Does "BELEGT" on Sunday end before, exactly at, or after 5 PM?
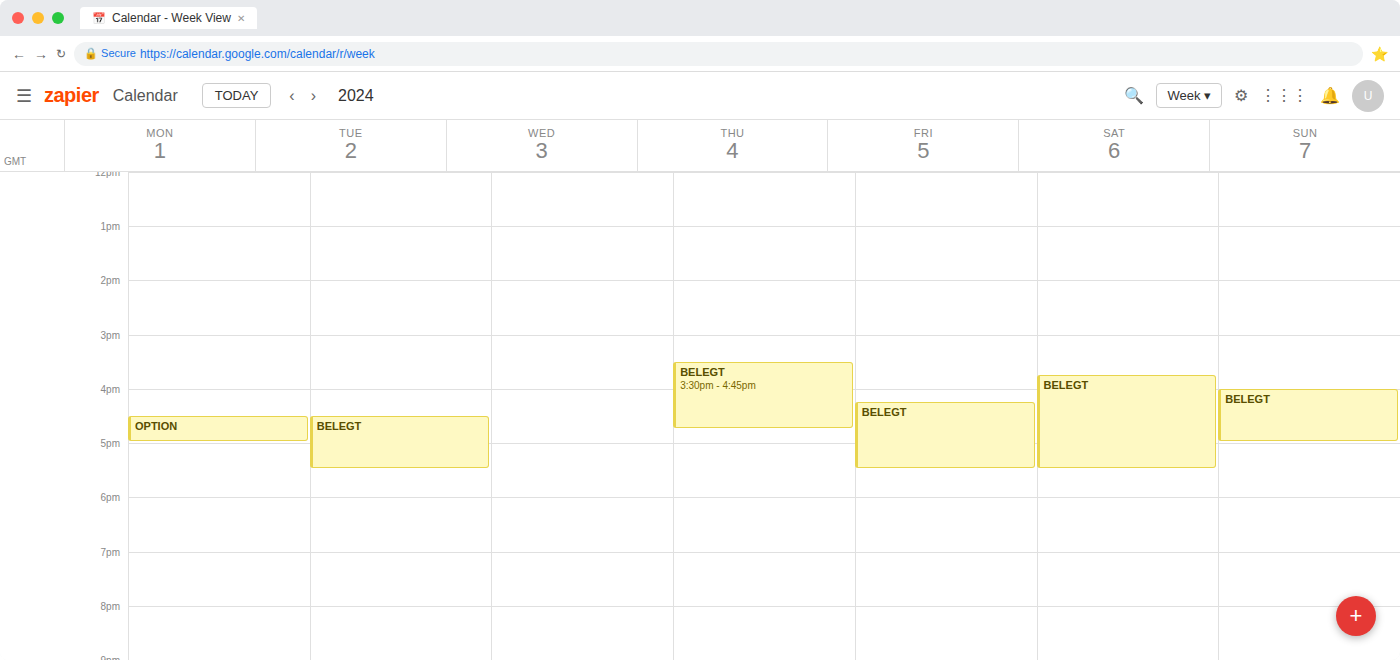
5:00 PM -- exactly at 5 PM, on the 5 PM line.